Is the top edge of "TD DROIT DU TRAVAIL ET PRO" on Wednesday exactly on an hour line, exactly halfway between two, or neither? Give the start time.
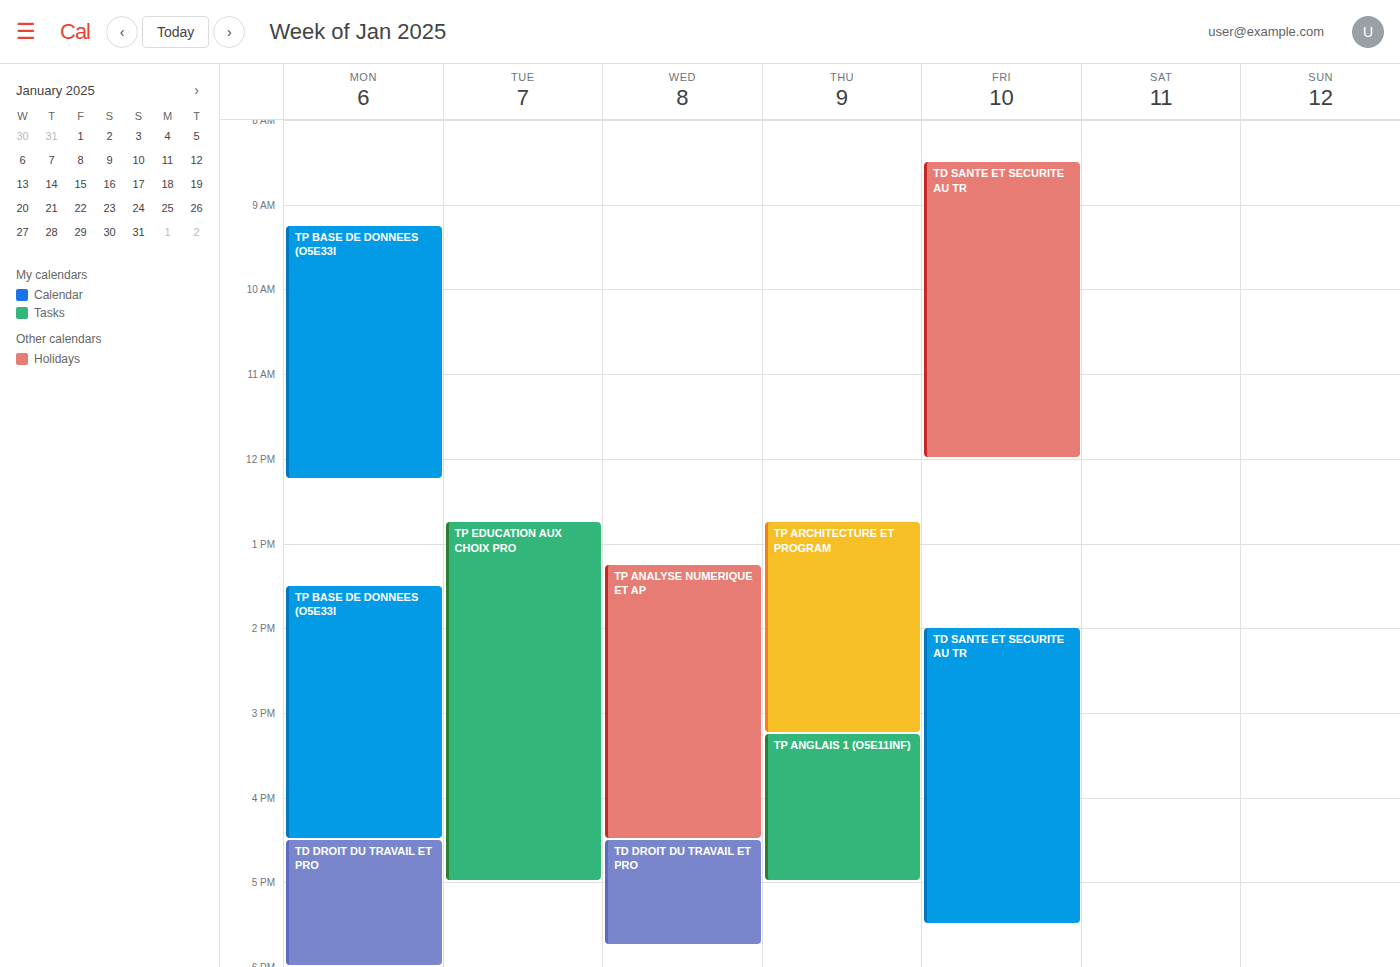
4:30 PM -- halfway between the 4 PM and 5 PM lines.